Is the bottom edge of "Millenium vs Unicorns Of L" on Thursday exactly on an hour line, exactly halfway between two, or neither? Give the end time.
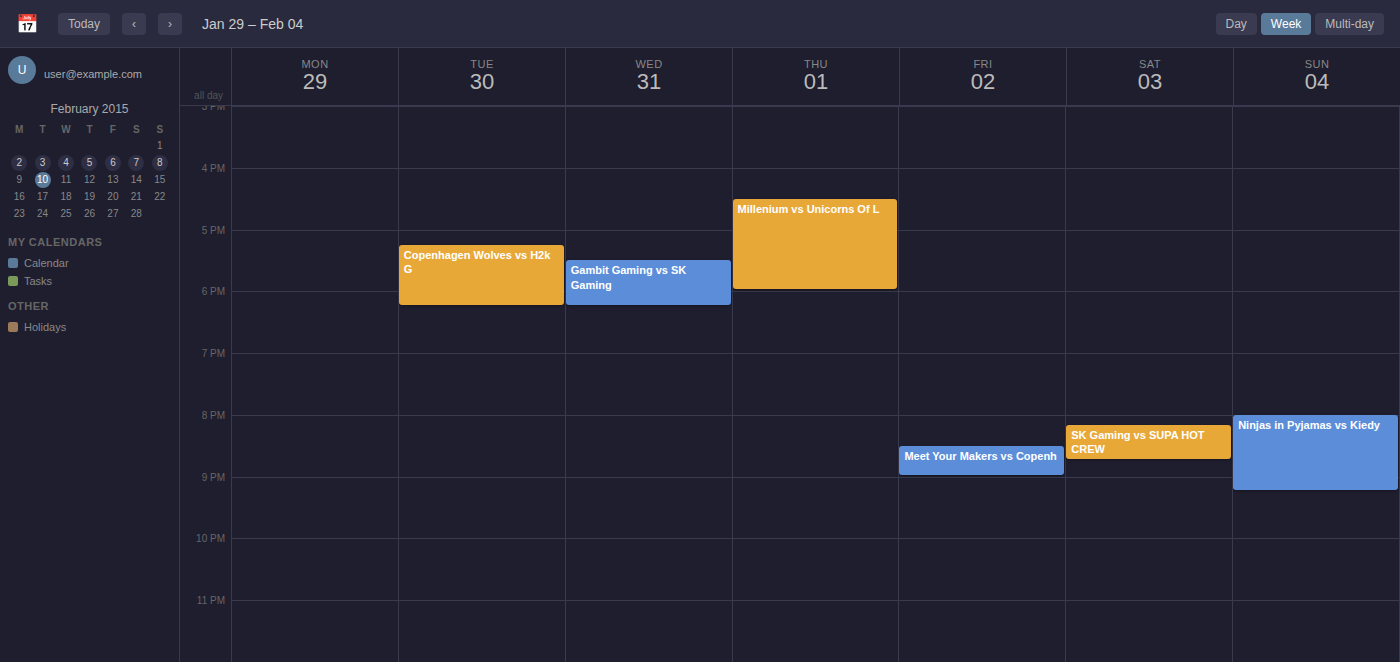
18:00 -- exactly on the 18:00 line.